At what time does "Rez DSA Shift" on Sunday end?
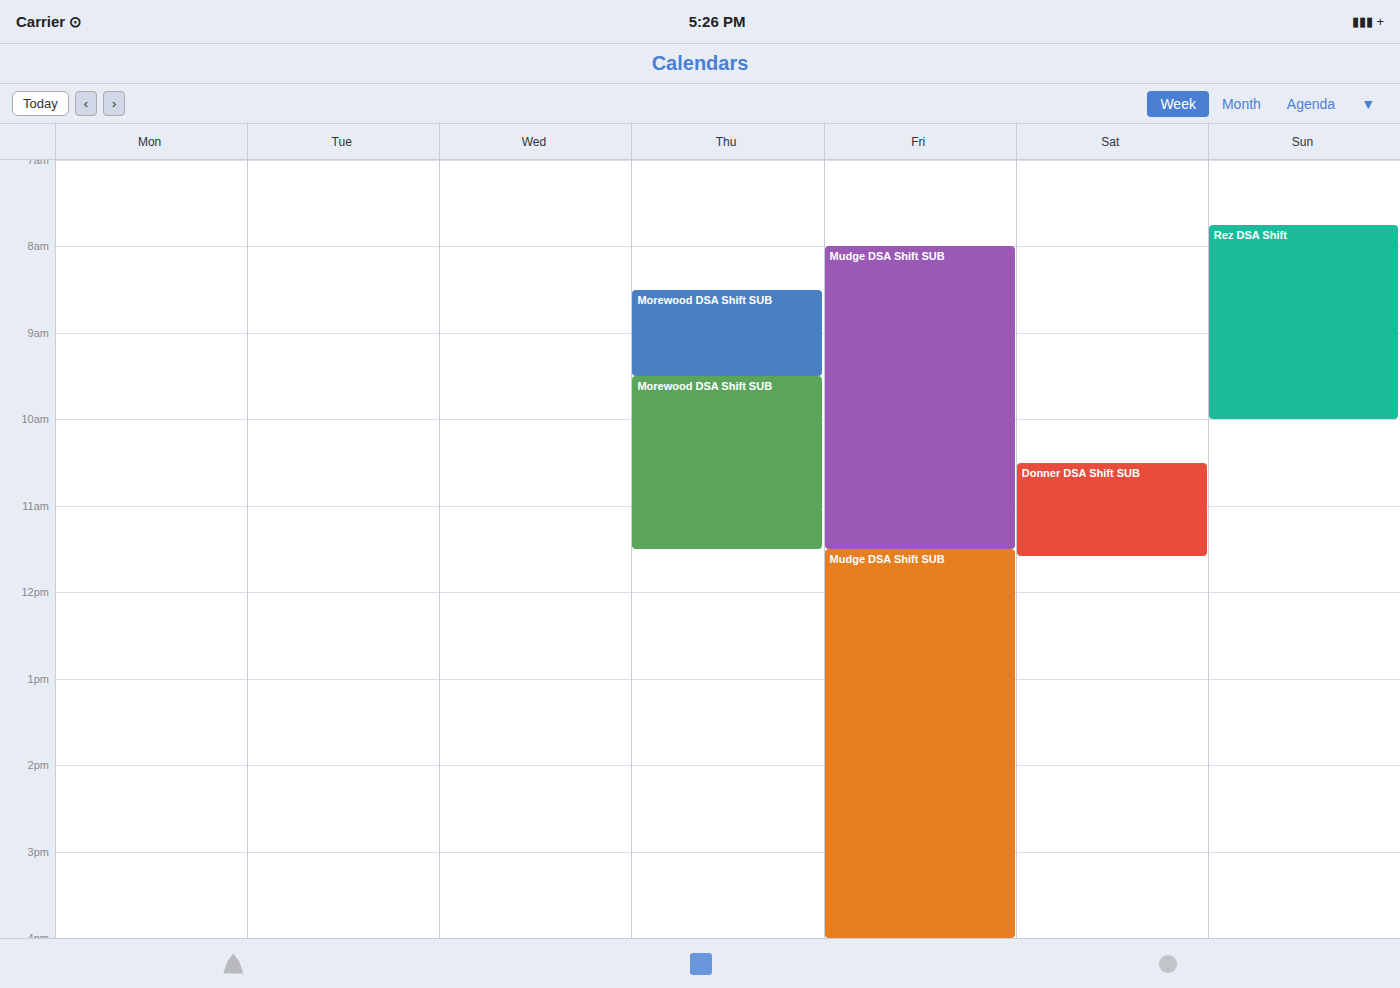
10:00 AM